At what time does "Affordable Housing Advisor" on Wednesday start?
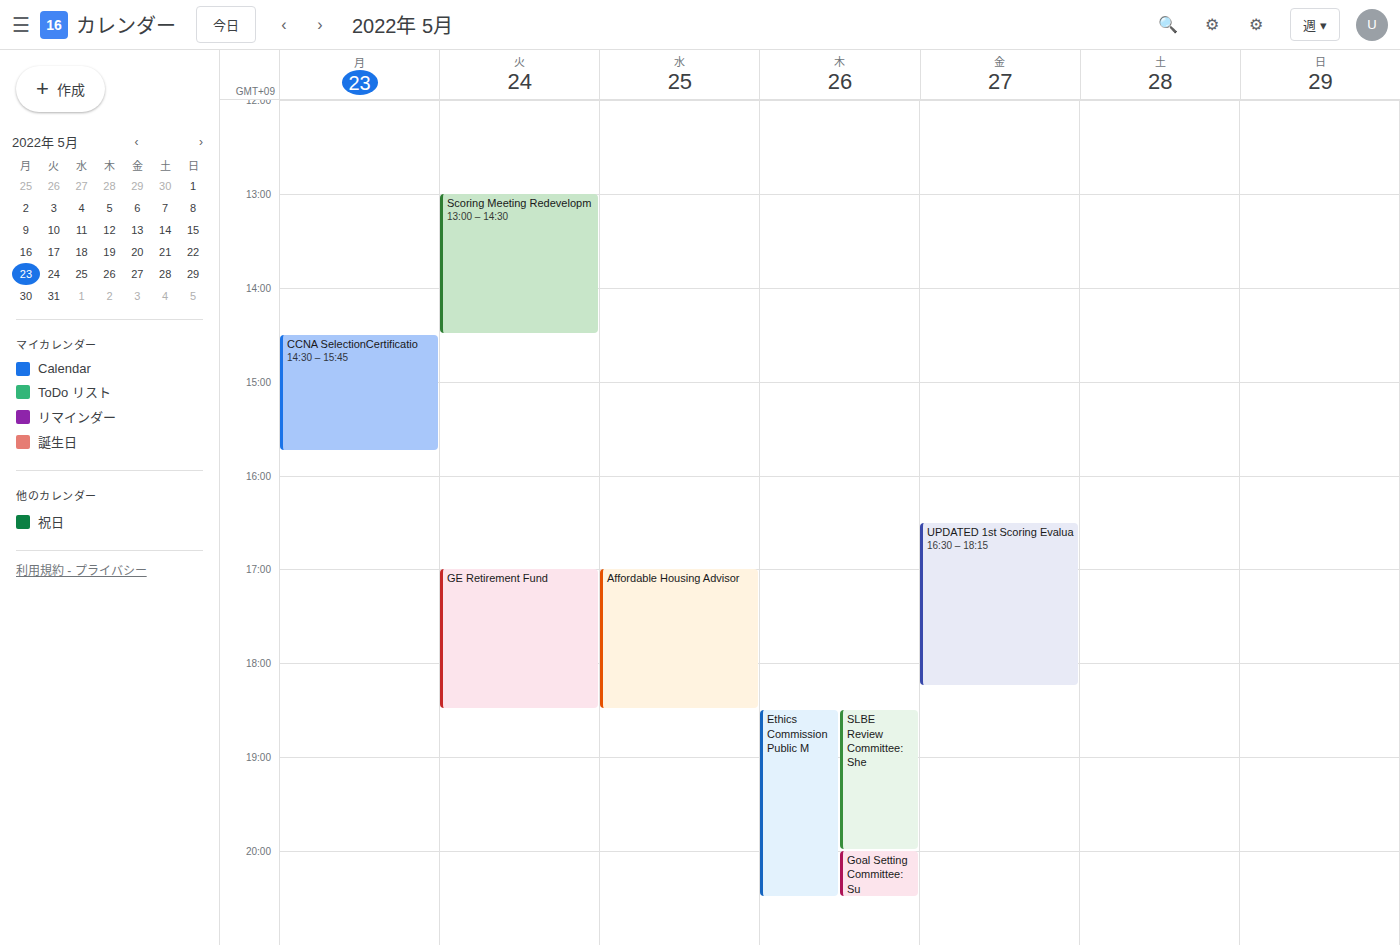
5:00 PM